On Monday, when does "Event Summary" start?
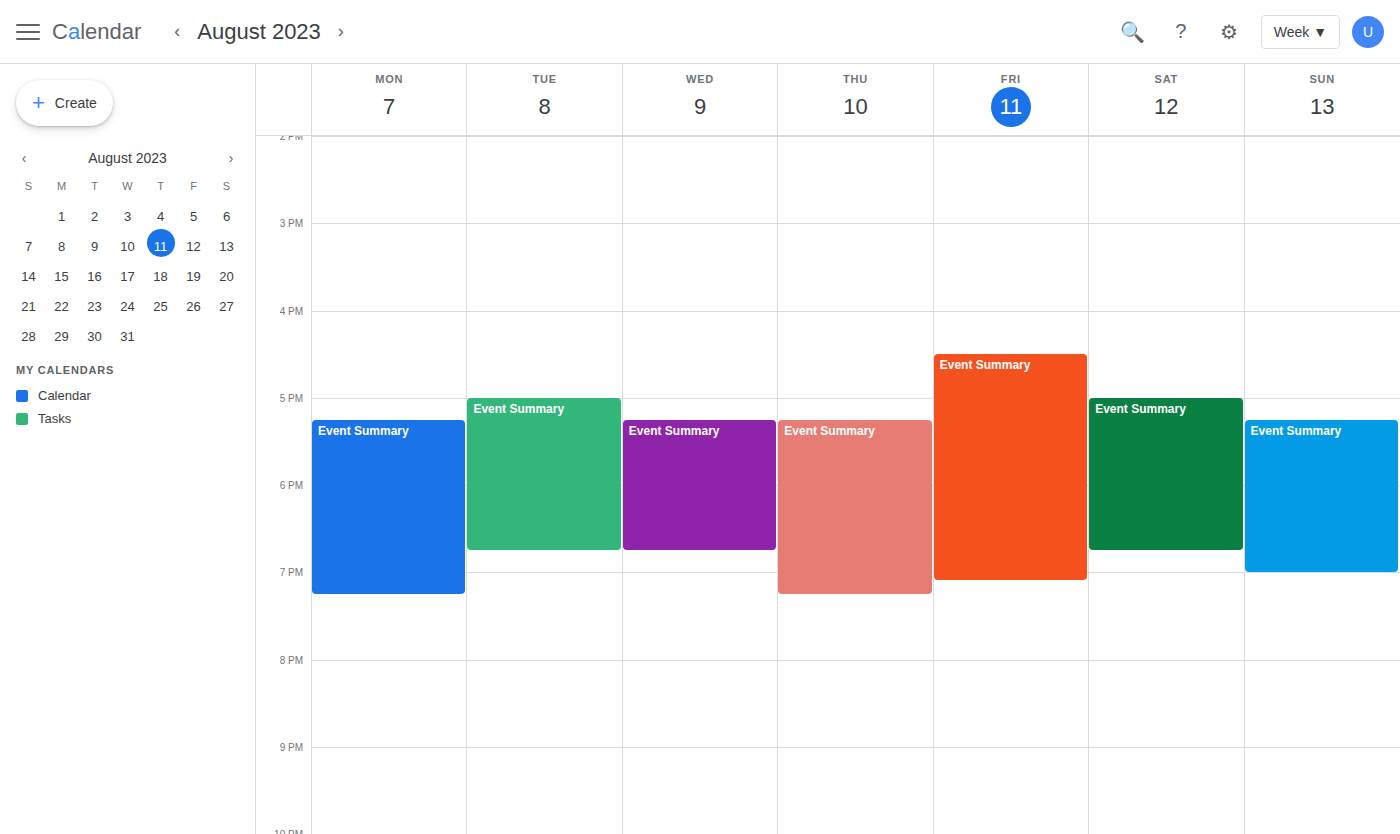
5:15 PM